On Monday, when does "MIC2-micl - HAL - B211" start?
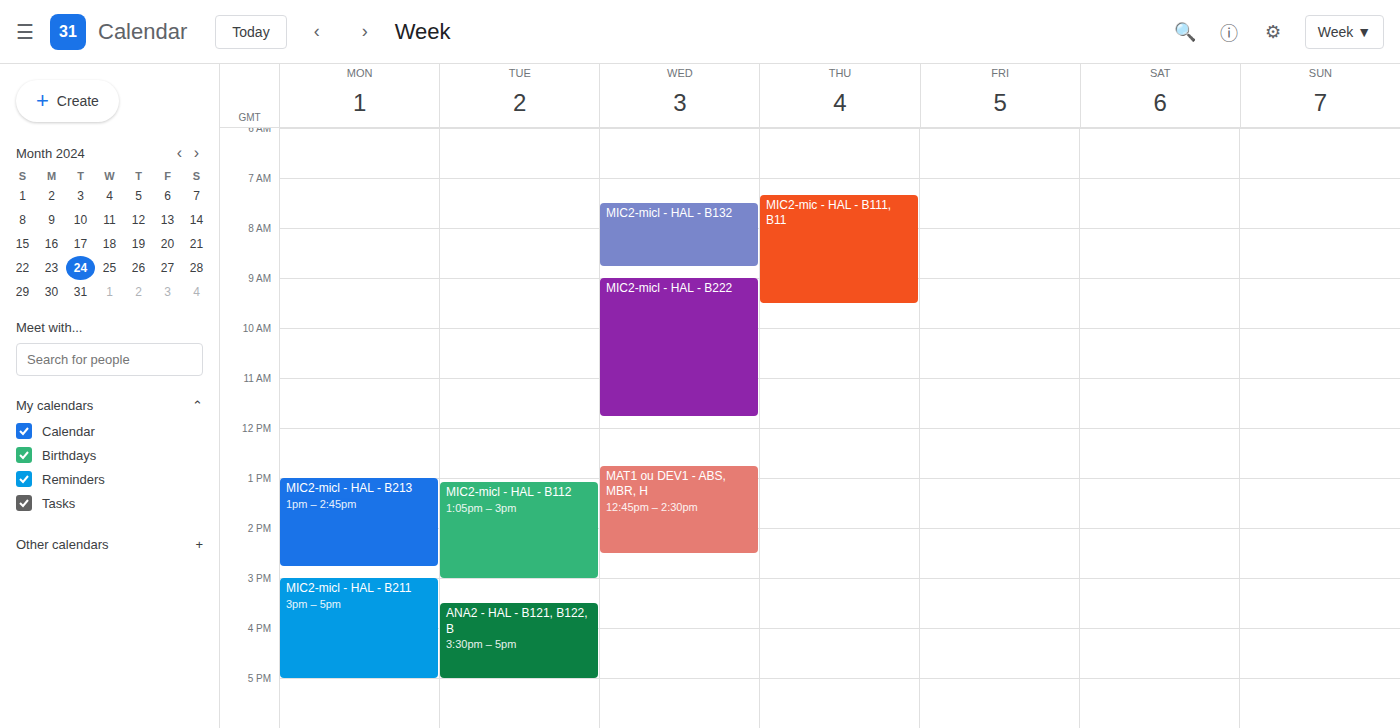
3:00 PM